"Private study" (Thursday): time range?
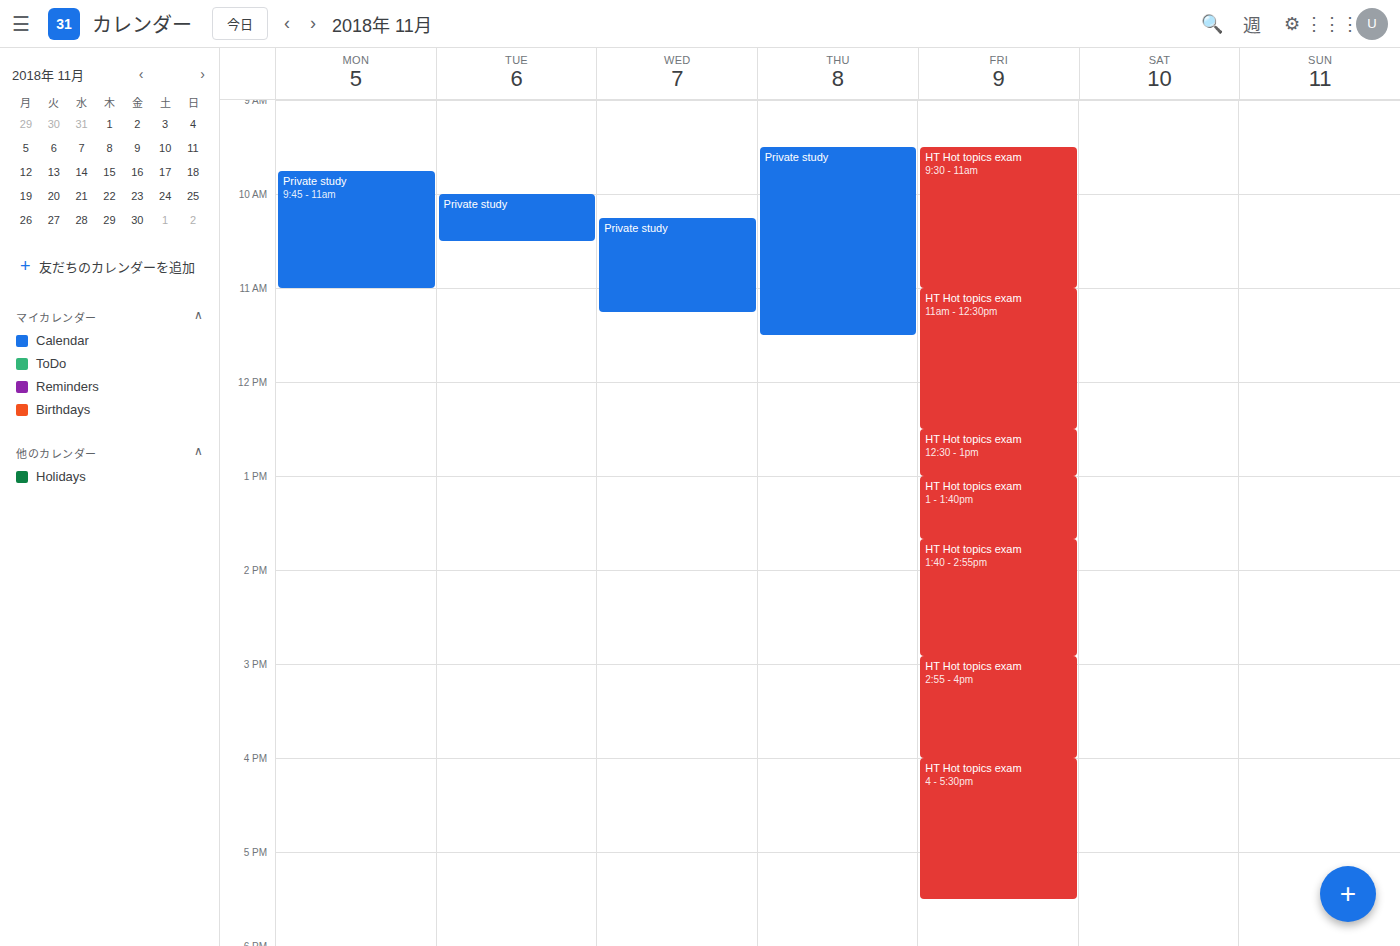
09:30 to 11:30